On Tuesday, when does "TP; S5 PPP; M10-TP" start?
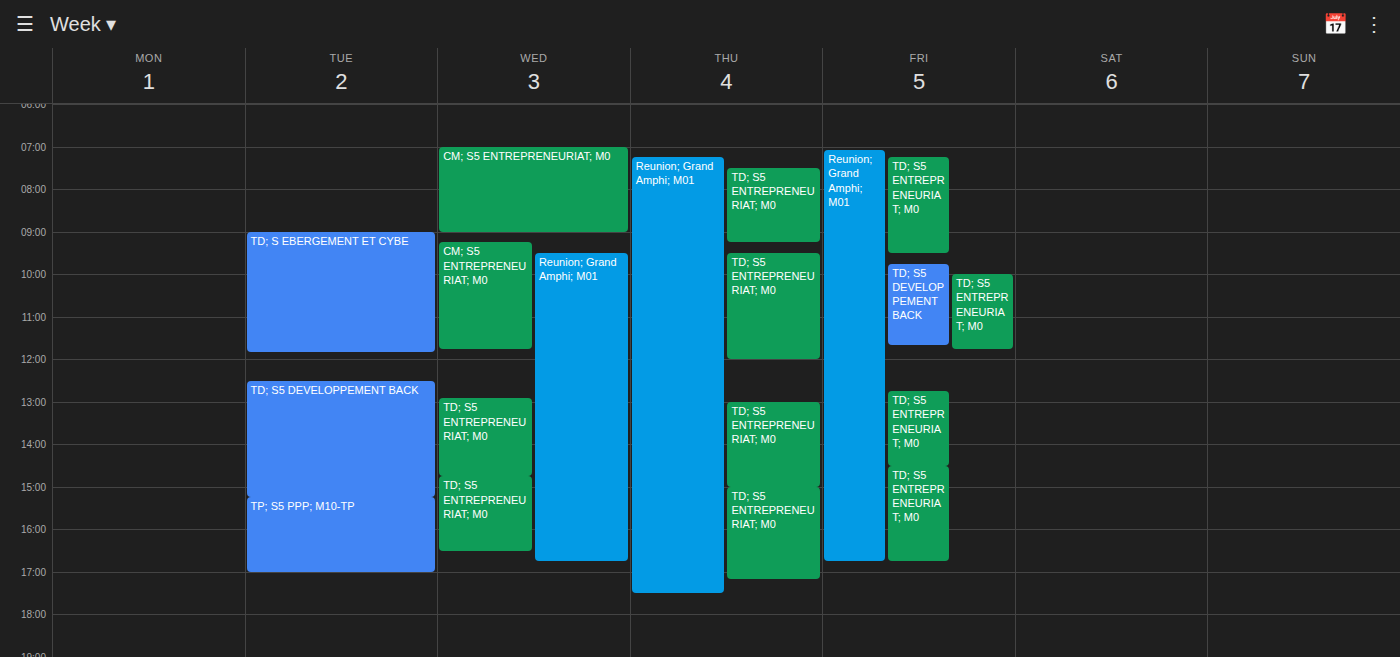
3:15 PM